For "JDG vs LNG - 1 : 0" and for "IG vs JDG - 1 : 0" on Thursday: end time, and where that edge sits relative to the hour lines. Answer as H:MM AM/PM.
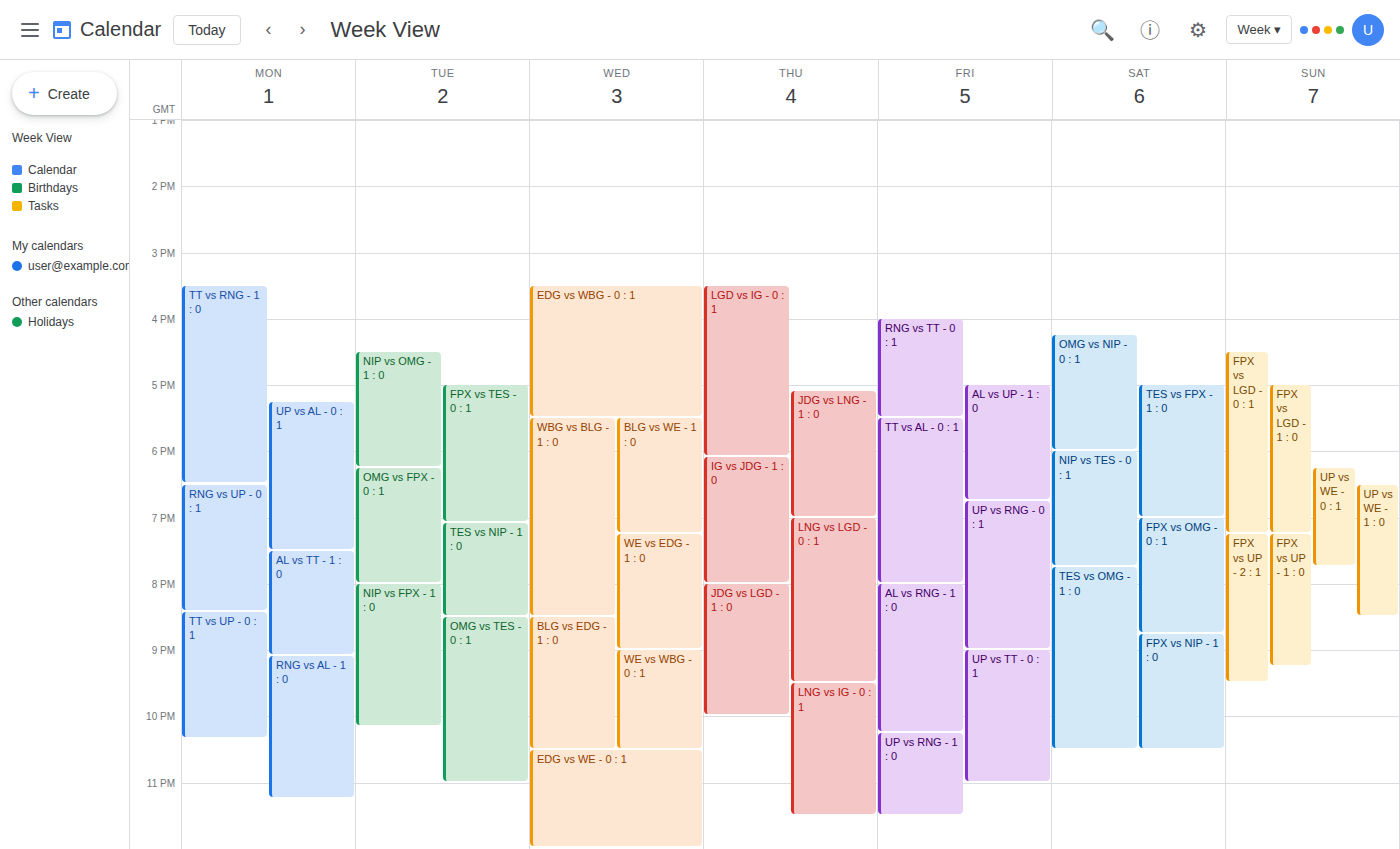
"JDG vs LNG - 1 : 0": 7:00 PM, exactly on the 7 PM line. "IG vs JDG - 1 : 0": 8:00 PM, exactly on the 8 PM line.